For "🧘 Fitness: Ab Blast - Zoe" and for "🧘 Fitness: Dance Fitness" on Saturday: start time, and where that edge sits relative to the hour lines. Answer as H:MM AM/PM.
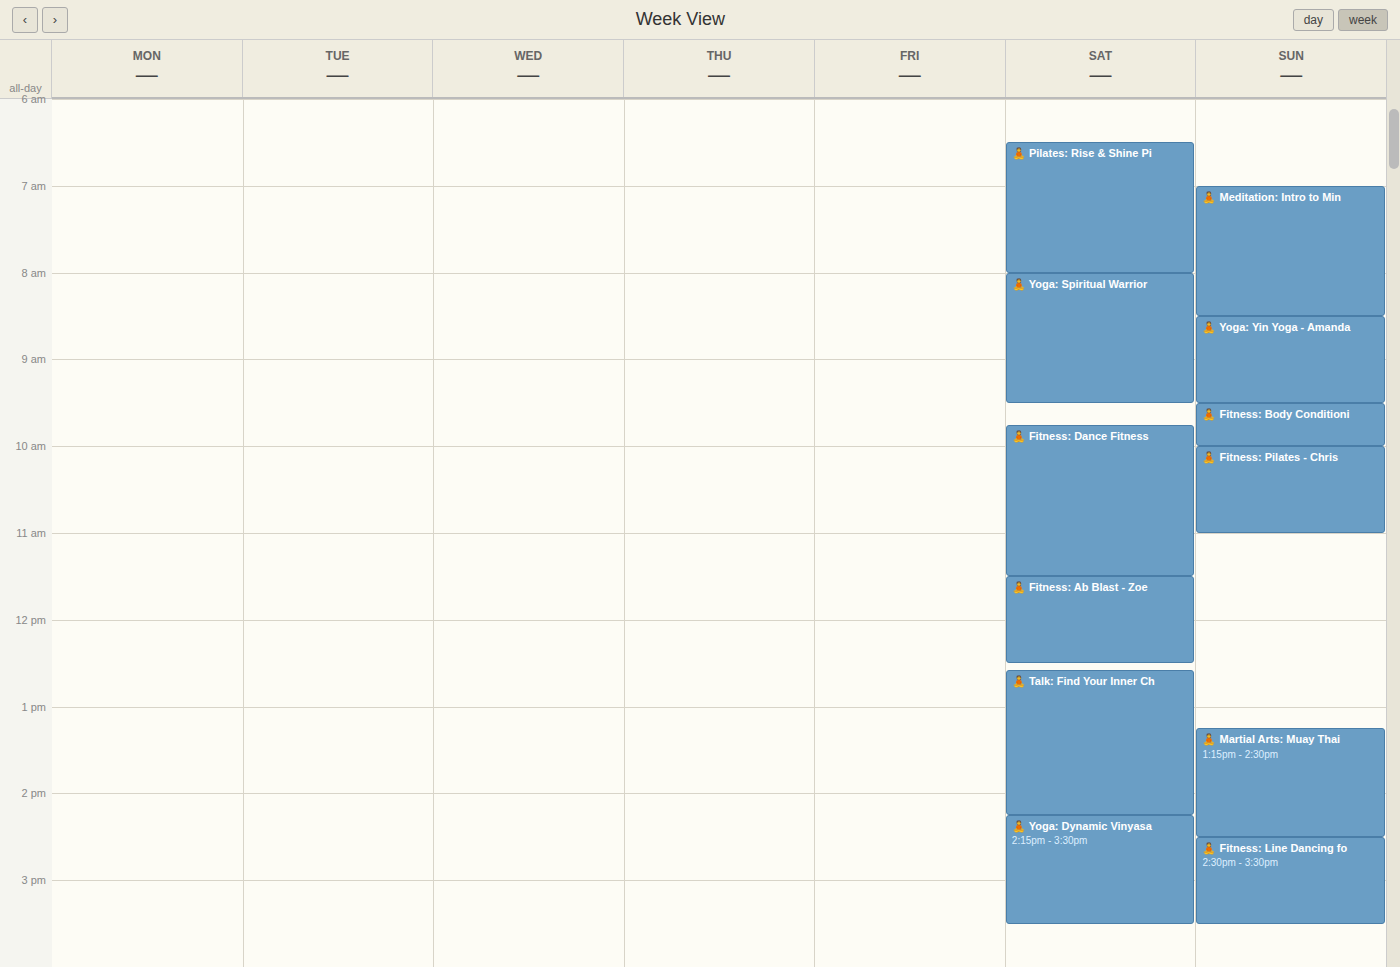
"🧘 Fitness: Ab Blast - Zoe": 11:30 AM, halfway between the 11 AM and 12 PM lines. "🧘 Fitness: Dance Fitness": 9:45 AM, neither: three quarters of the way from the 9 AM line to the 10 AM line.